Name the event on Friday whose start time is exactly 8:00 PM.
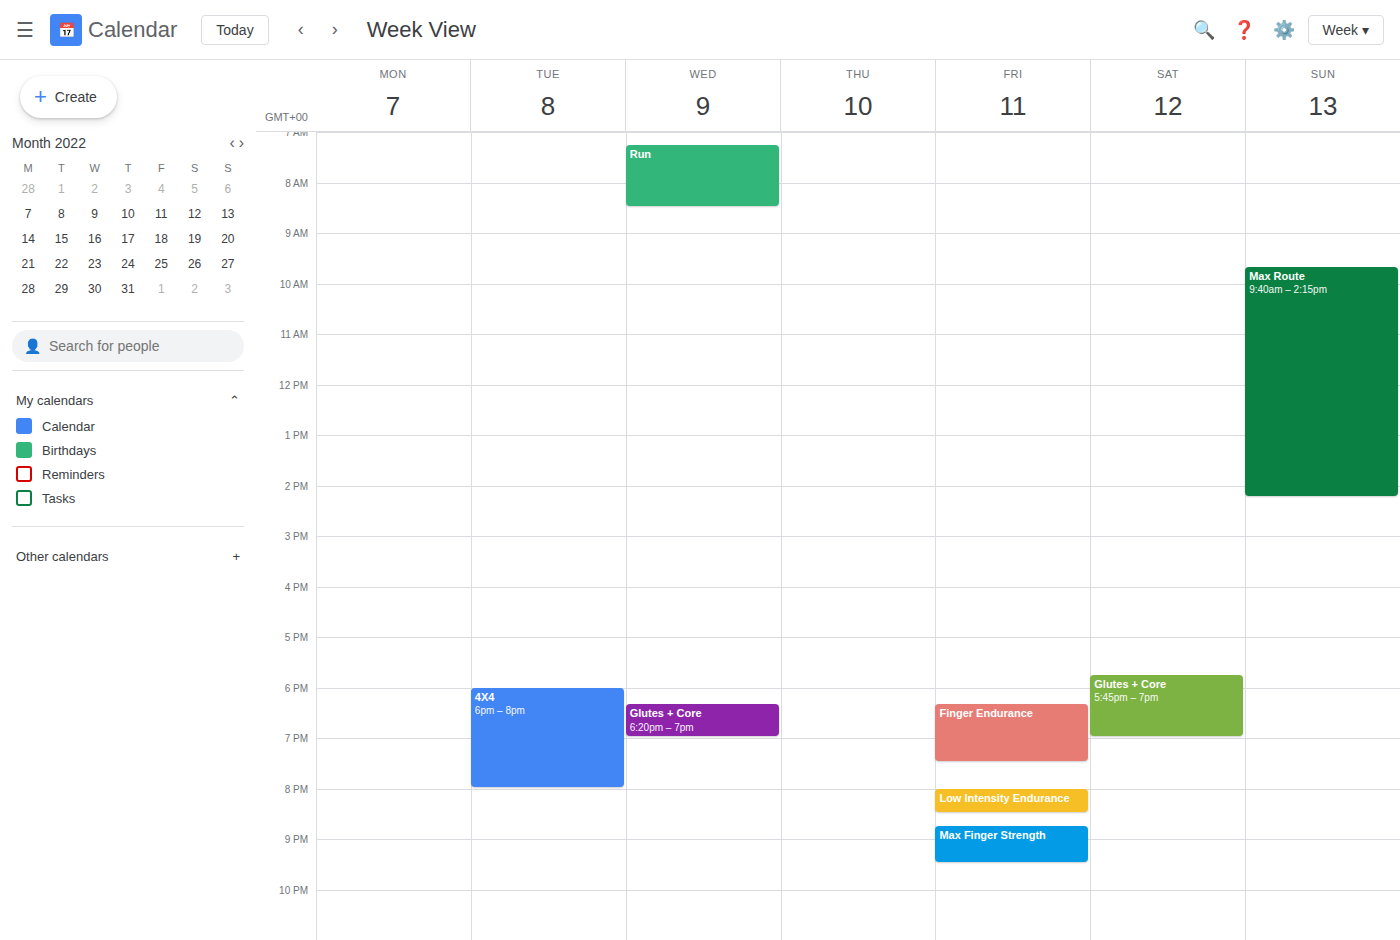
"Low Intensity Endurance"